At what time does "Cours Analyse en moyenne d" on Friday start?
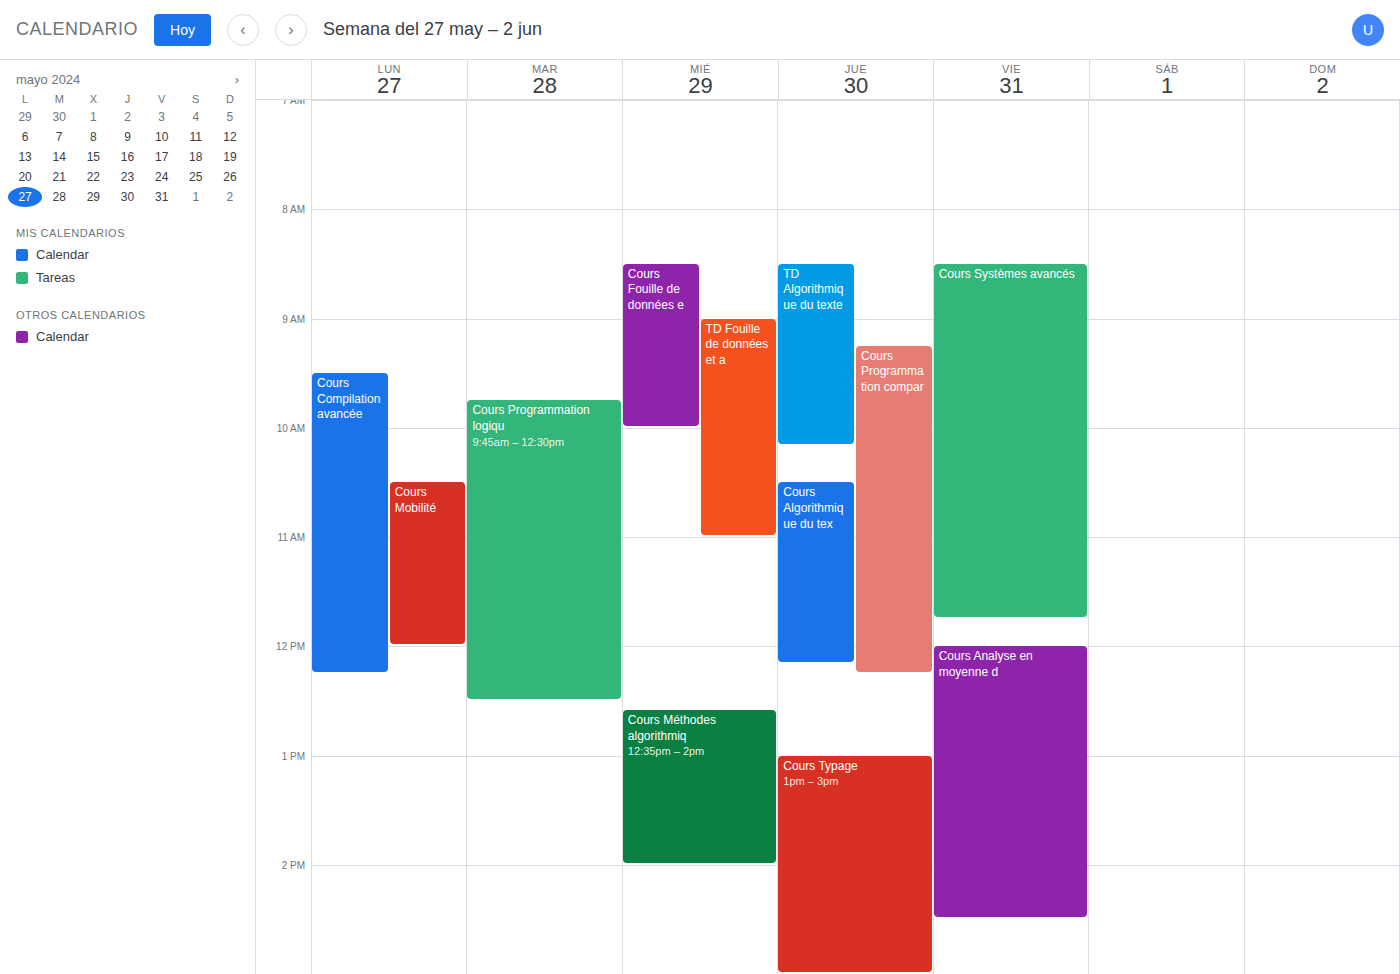
12:00 PM